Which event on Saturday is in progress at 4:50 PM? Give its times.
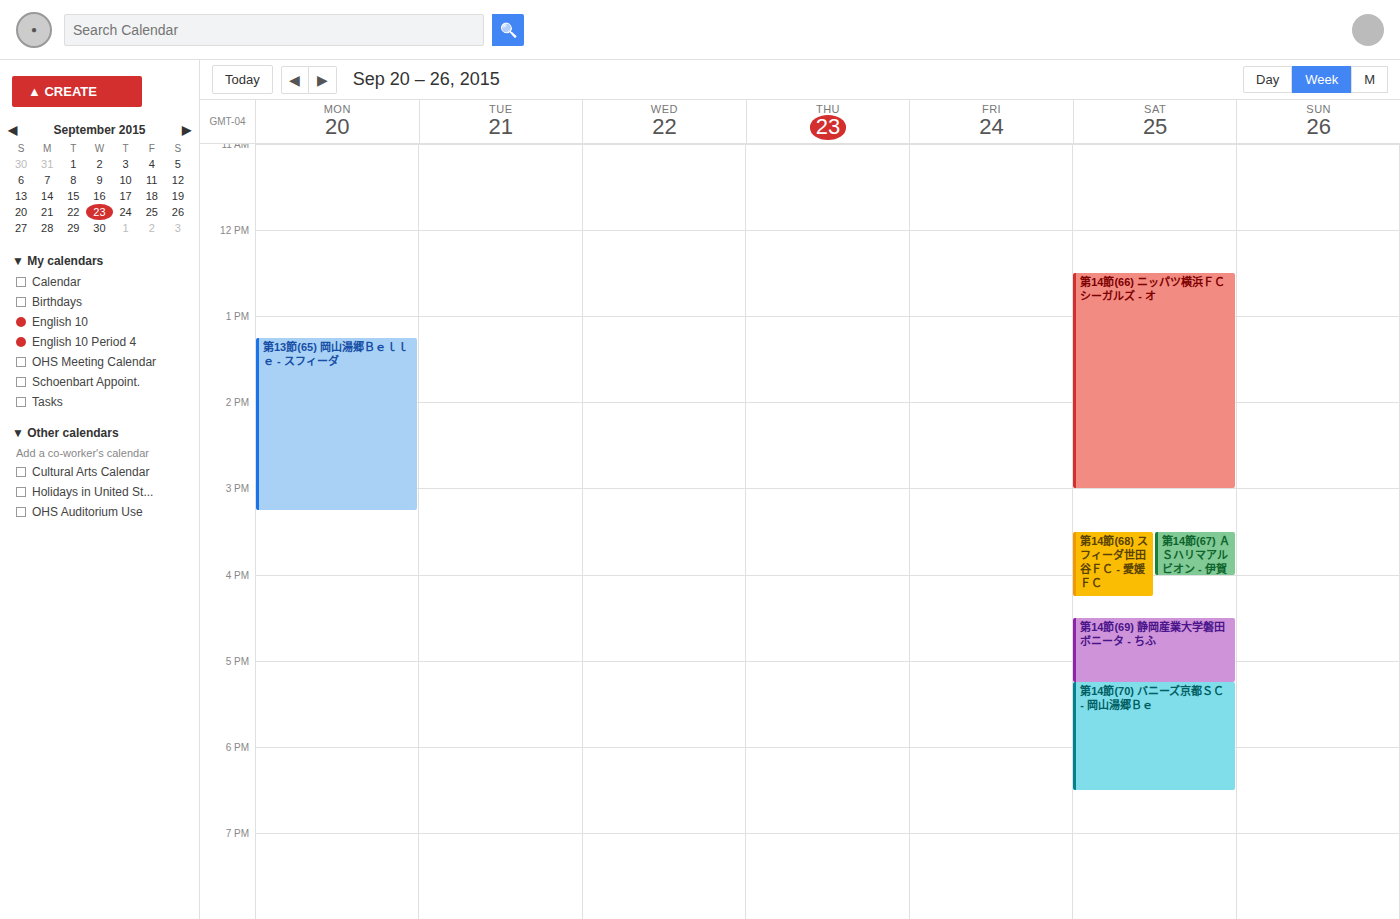
"第14節(69) 静岡産業大学磐田ボニータ - ちふ", 4:30 PM to 5:15 PM